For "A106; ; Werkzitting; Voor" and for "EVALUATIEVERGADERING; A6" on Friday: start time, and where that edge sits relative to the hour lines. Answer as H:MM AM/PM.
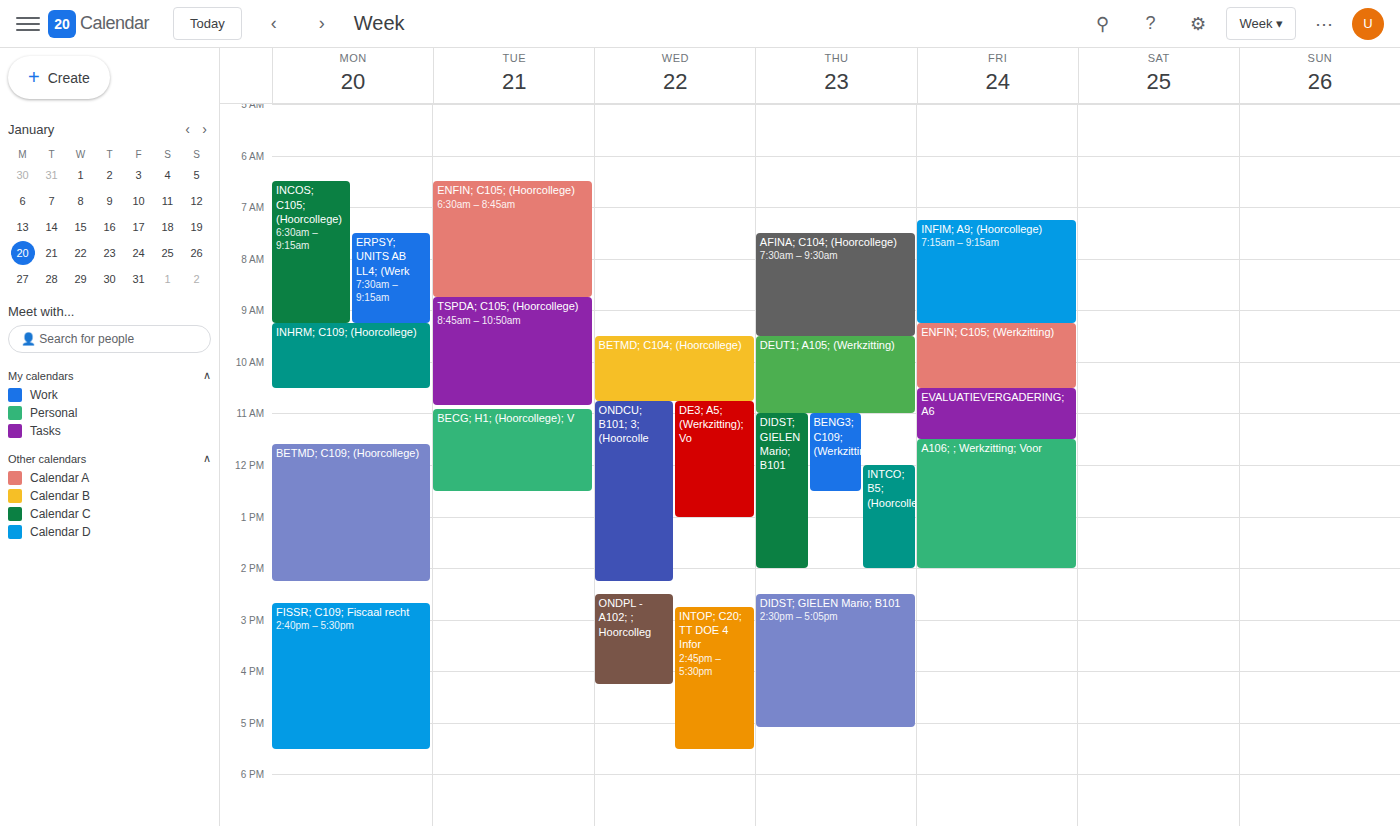
"A106; ; Werkzitting; Voor": 11:30 AM, halfway between the 11 AM and 12 PM lines. "EVALUATIEVERGADERING; A6": 10:30 AM, halfway between the 10 AM and 11 AM lines.